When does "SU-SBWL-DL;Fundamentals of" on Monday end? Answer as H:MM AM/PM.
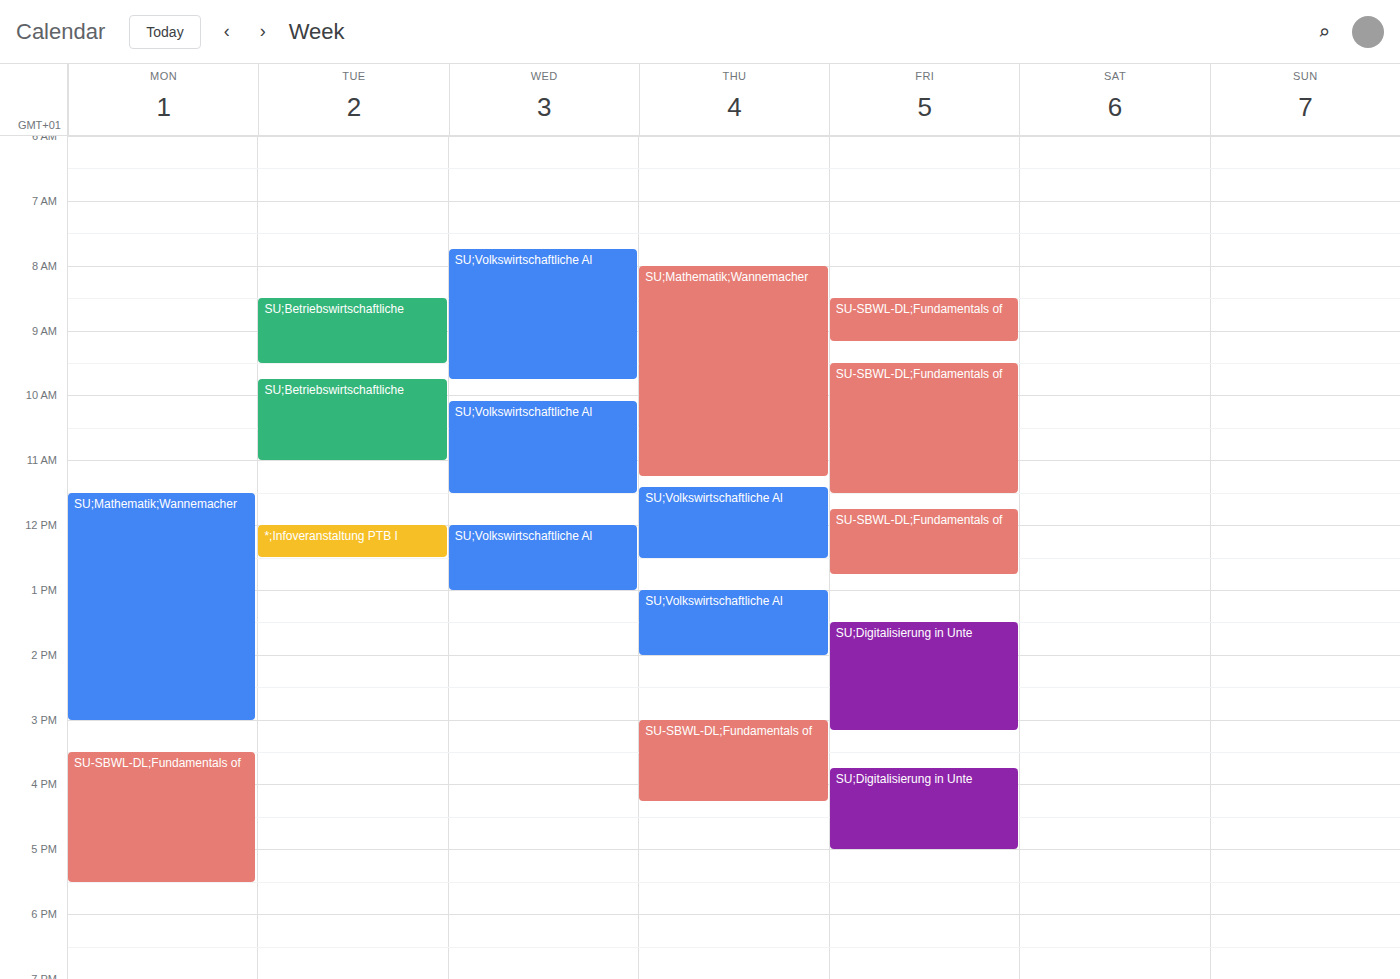
5:30 PM